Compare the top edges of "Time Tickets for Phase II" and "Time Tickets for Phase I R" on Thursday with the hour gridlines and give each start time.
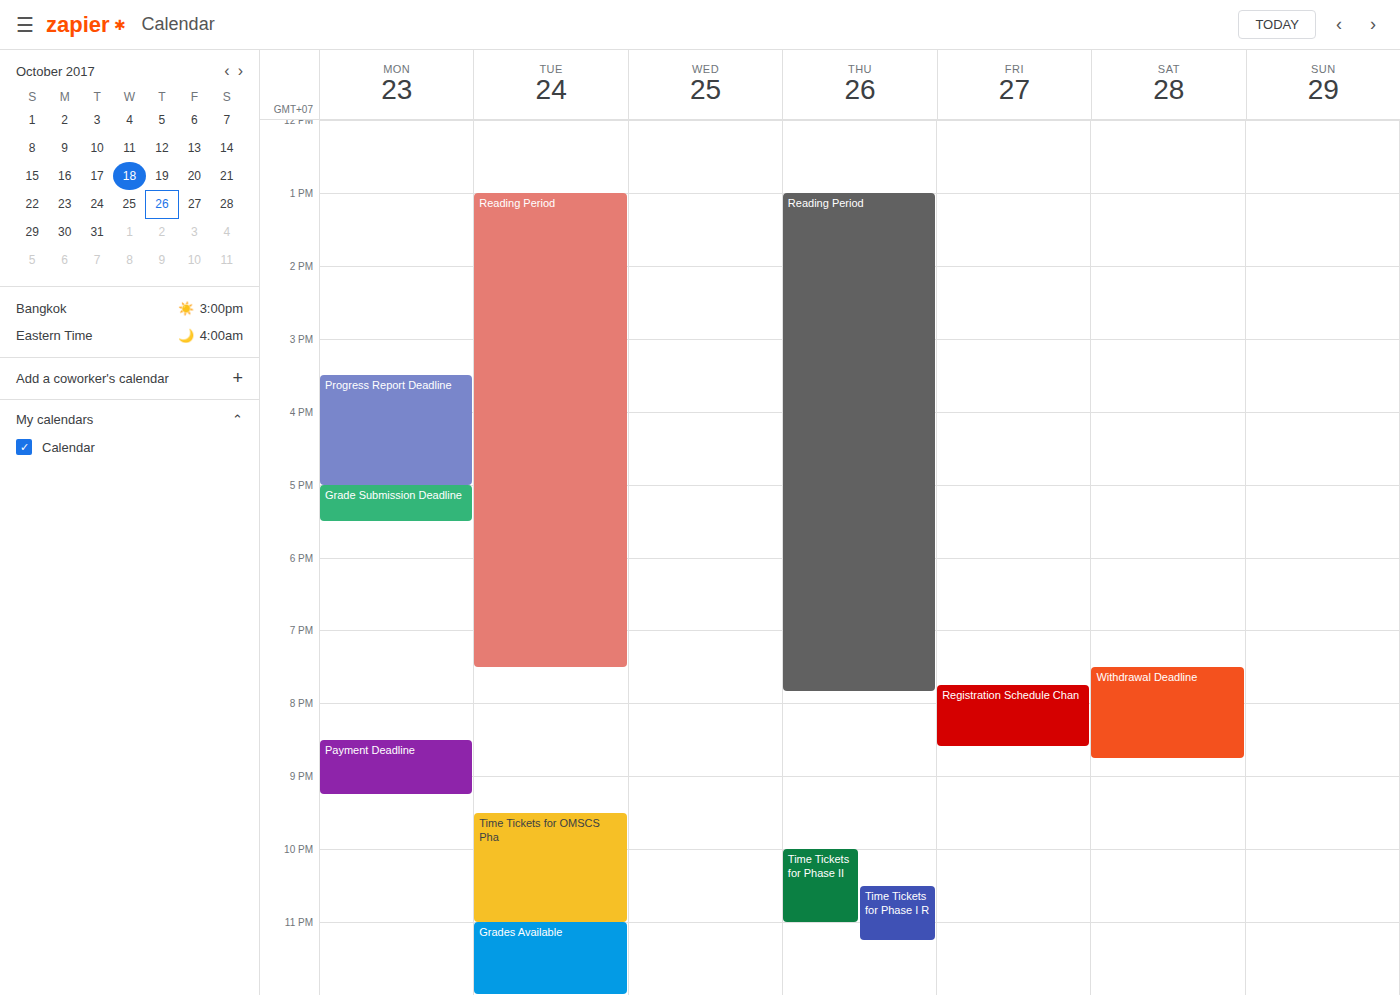
"Time Tickets for Phase II": 10:00 PM, exactly on the 10 PM line. "Time Tickets for Phase I R": 10:30 PM, halfway between the 10 PM and 11 PM lines.